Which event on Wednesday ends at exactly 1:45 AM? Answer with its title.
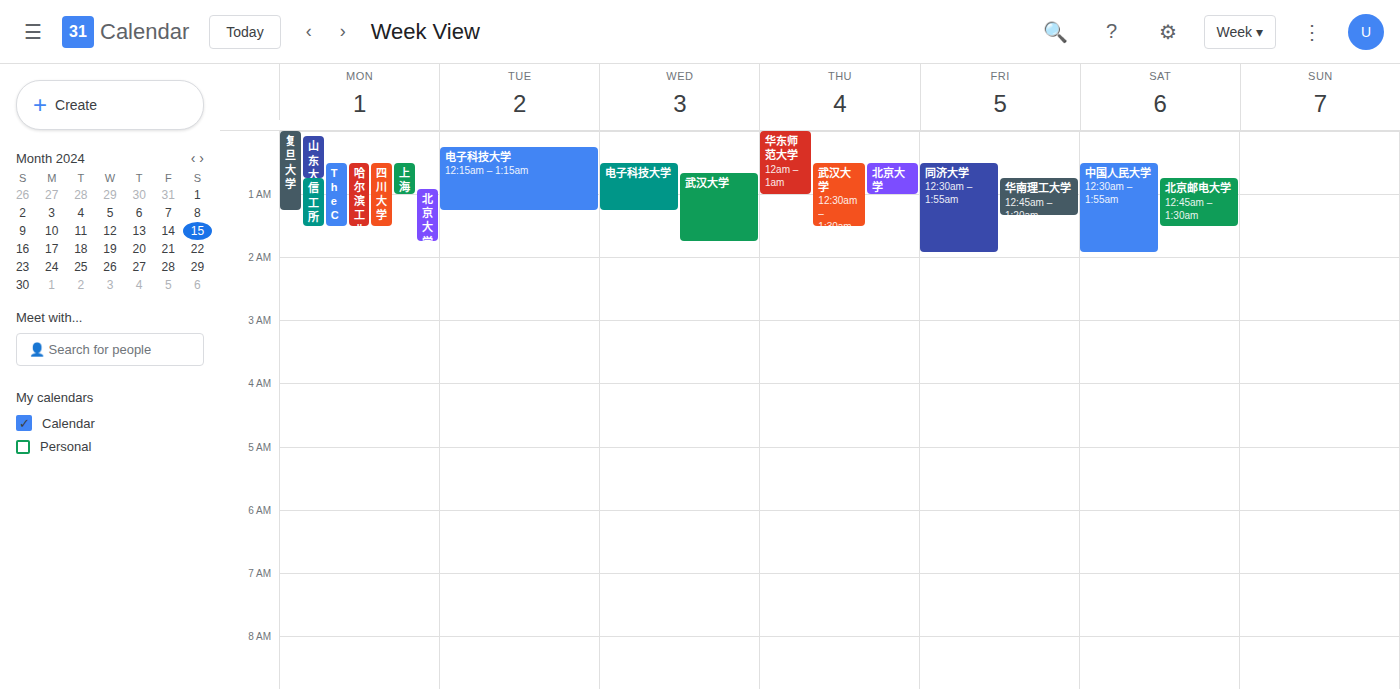
"武汉大学"